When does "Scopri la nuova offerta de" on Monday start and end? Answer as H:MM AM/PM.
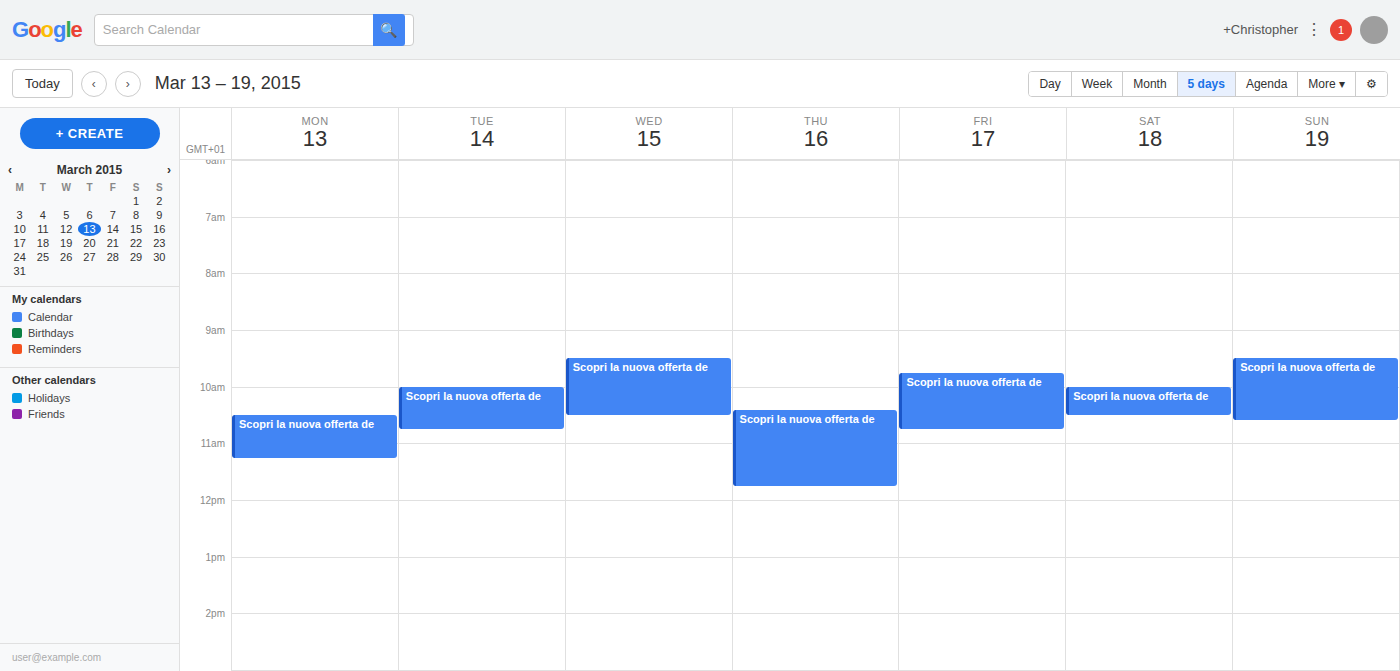
10:30 AM to 11:15 AM